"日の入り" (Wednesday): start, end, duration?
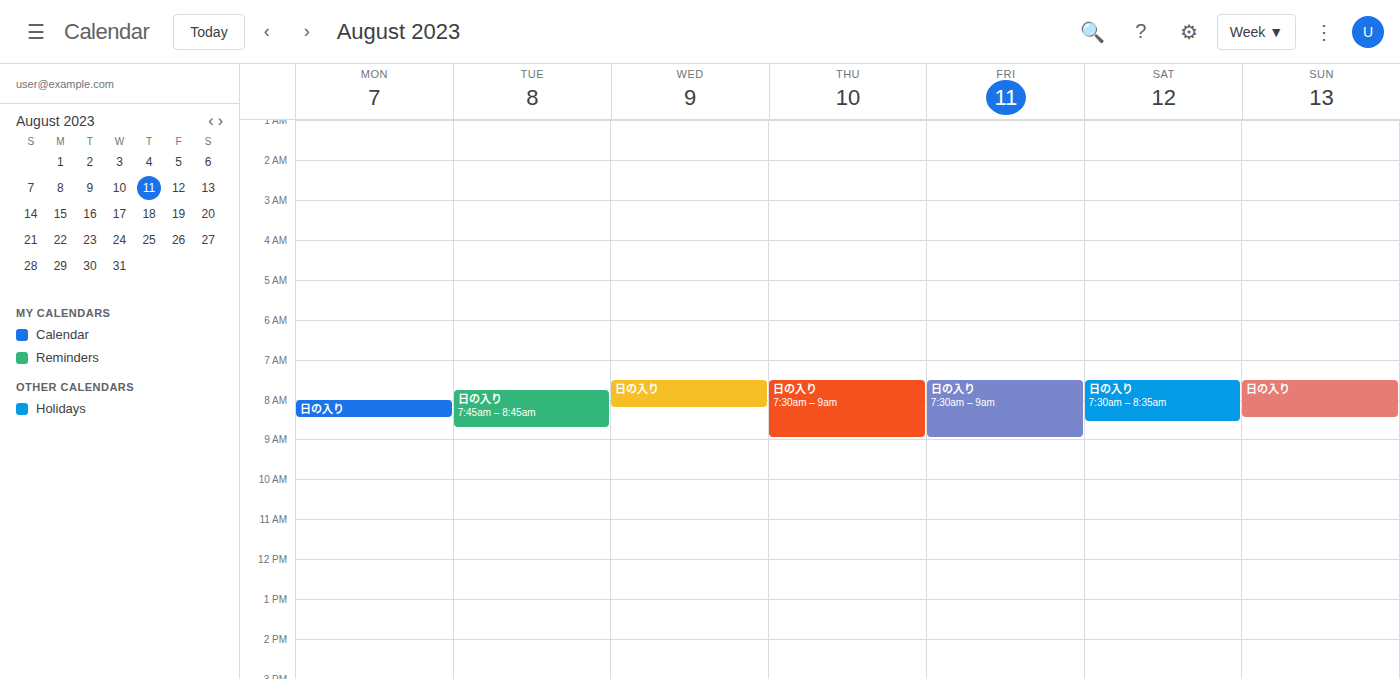
7:30 AM to 8:15 AM, 45 minutes